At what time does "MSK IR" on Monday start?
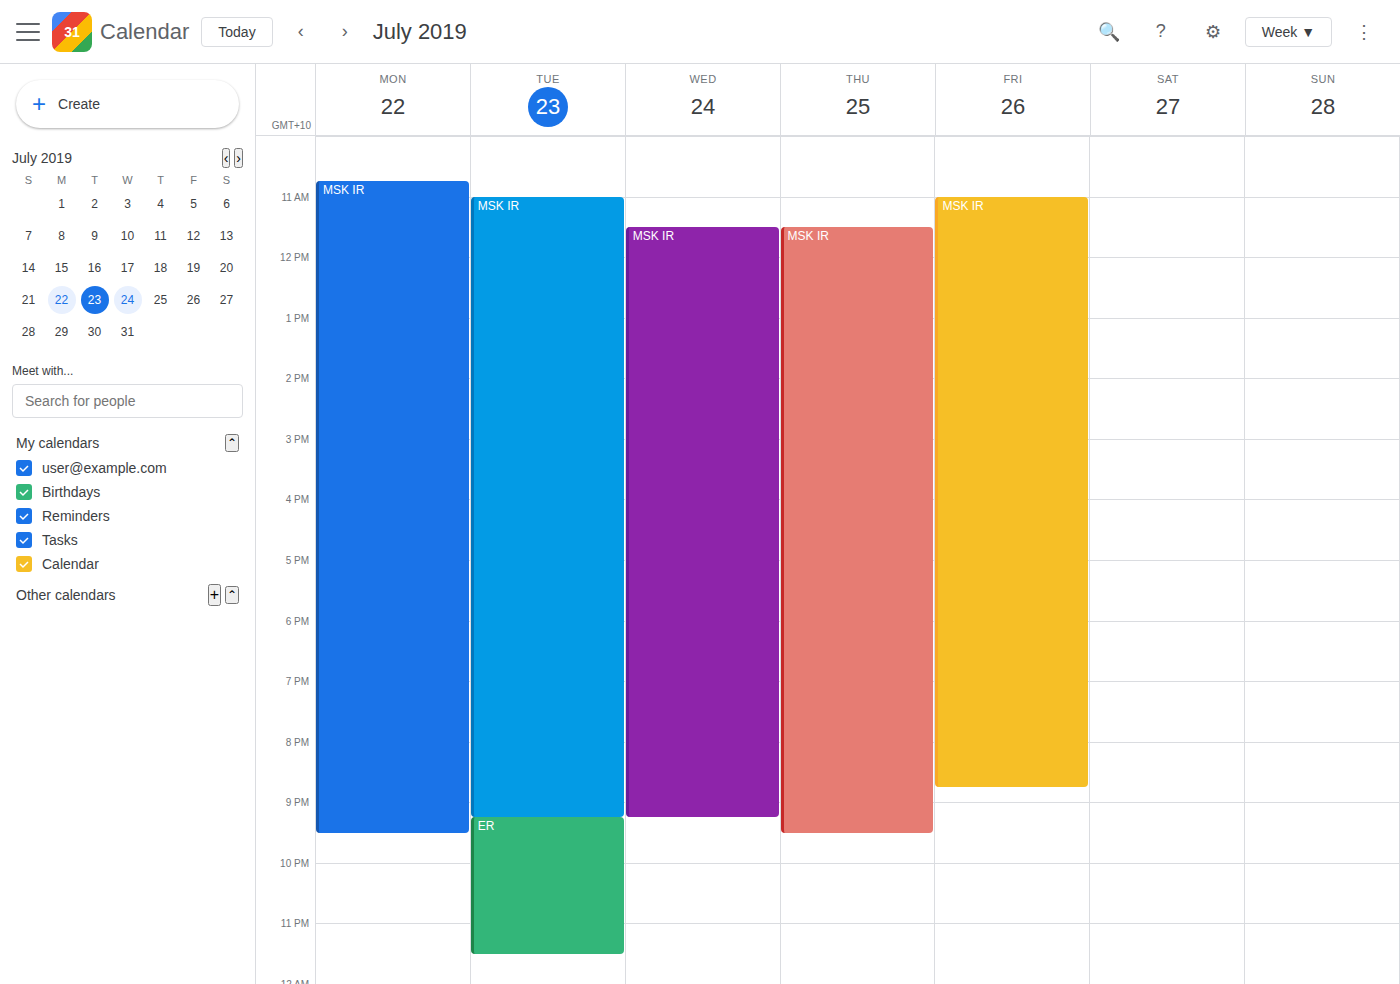
10:45